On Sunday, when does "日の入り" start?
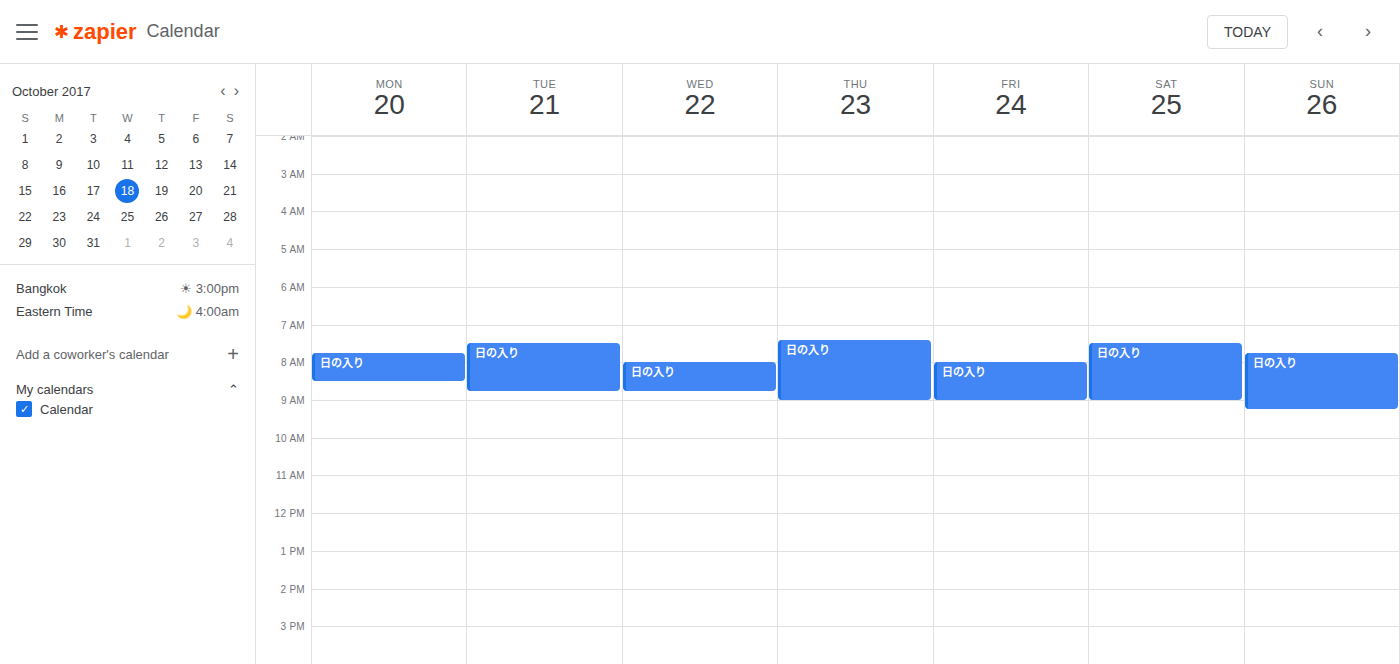
7:45 AM